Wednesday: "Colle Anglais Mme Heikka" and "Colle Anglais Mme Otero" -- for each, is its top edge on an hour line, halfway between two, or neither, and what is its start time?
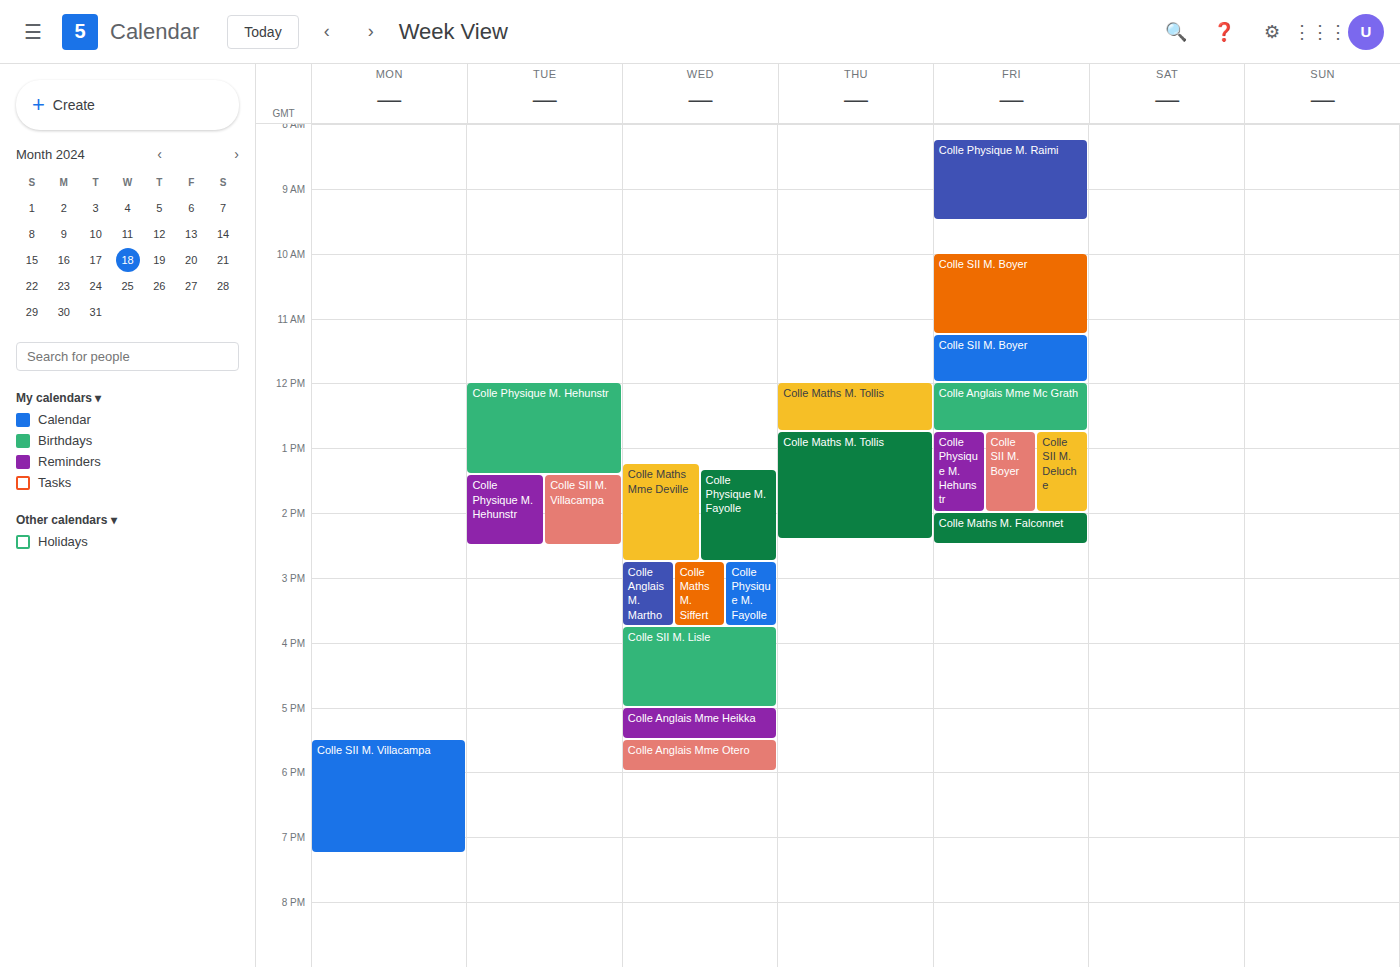
"Colle Anglais Mme Heikka": 5:00 PM, exactly on the 5 PM line. "Colle Anglais Mme Otero": 5:30 PM, halfway between the 5 PM and 6 PM lines.